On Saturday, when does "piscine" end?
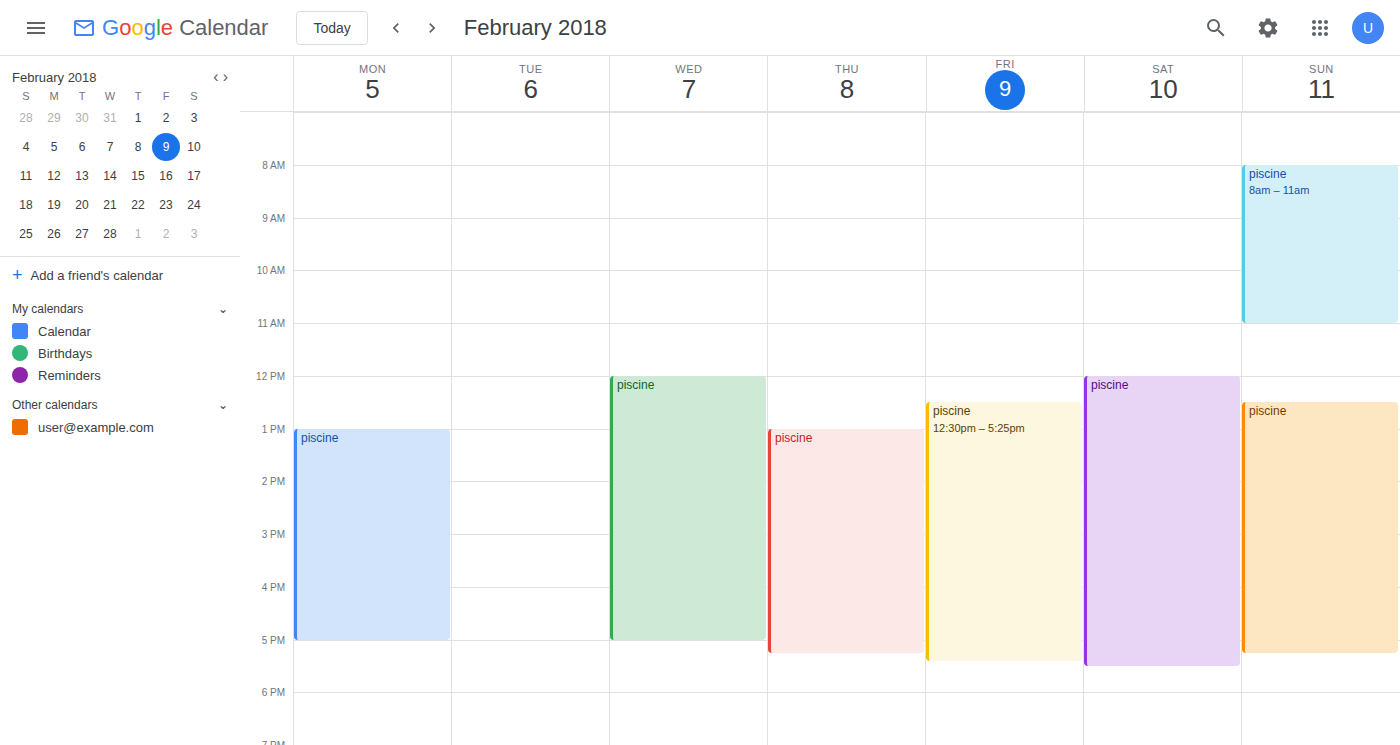
5:30 PM